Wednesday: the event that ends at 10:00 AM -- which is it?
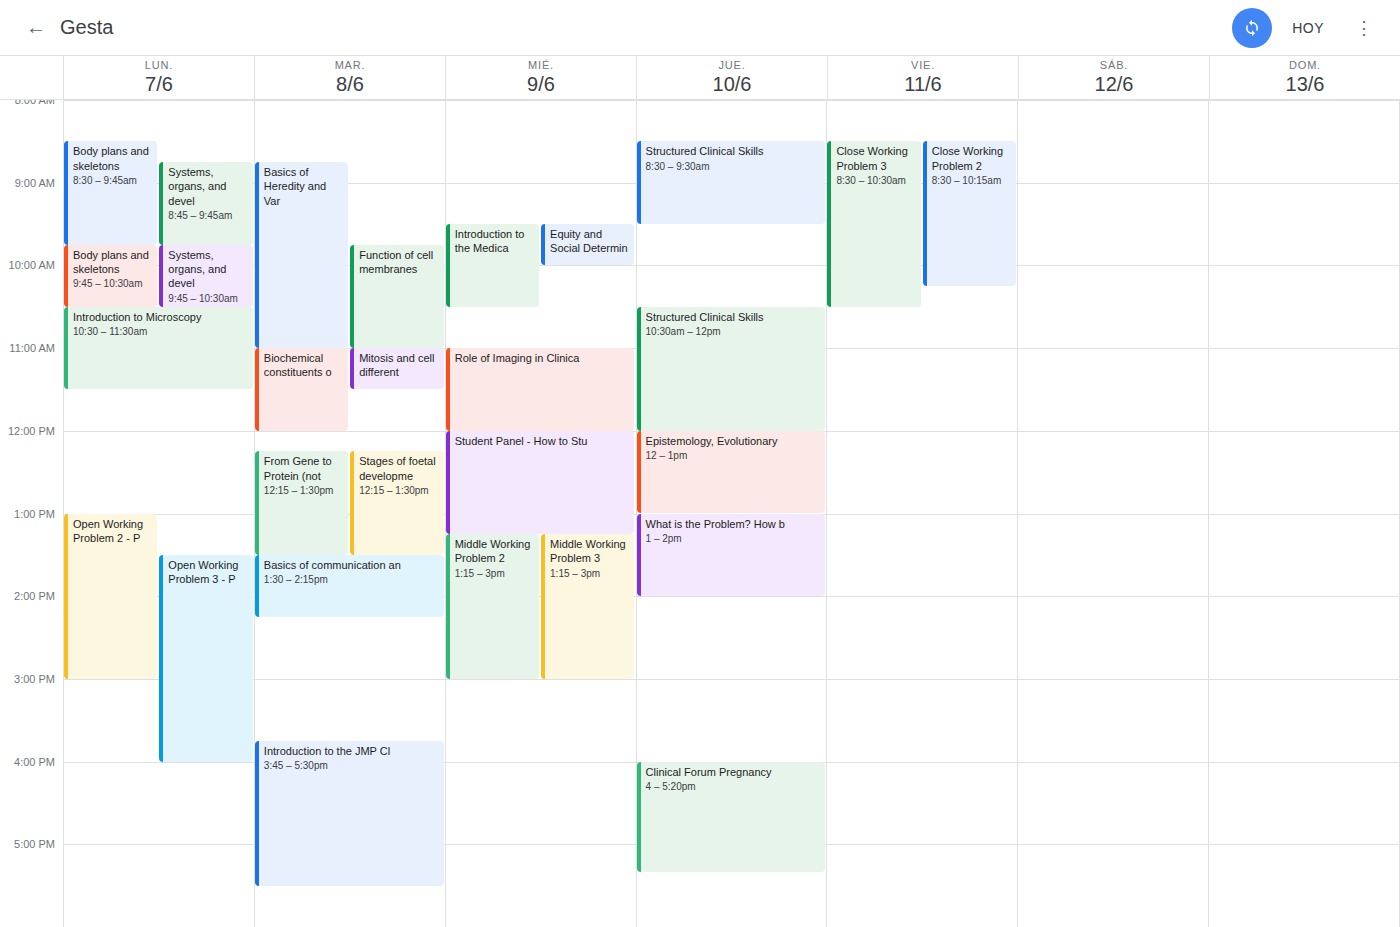
"Equity and Social Determin"